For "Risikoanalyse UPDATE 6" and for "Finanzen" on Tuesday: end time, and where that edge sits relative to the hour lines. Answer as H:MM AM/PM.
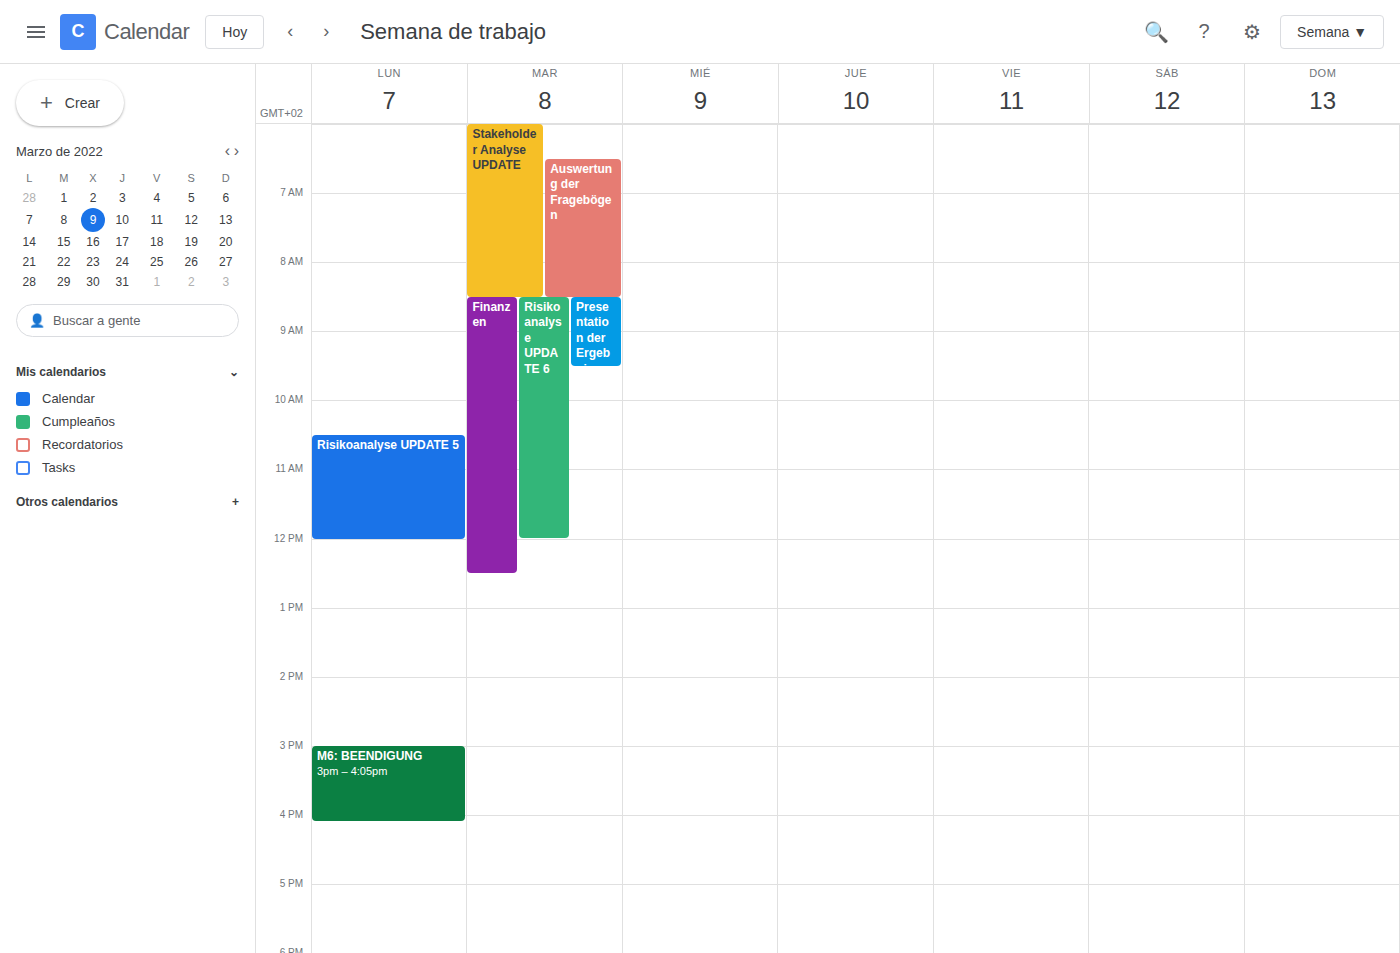
"Risikoanalyse UPDATE 6": 12:00 PM, exactly on the 12 PM line. "Finanzen": 12:30 PM, halfway between the 12 PM and 1 PM lines.